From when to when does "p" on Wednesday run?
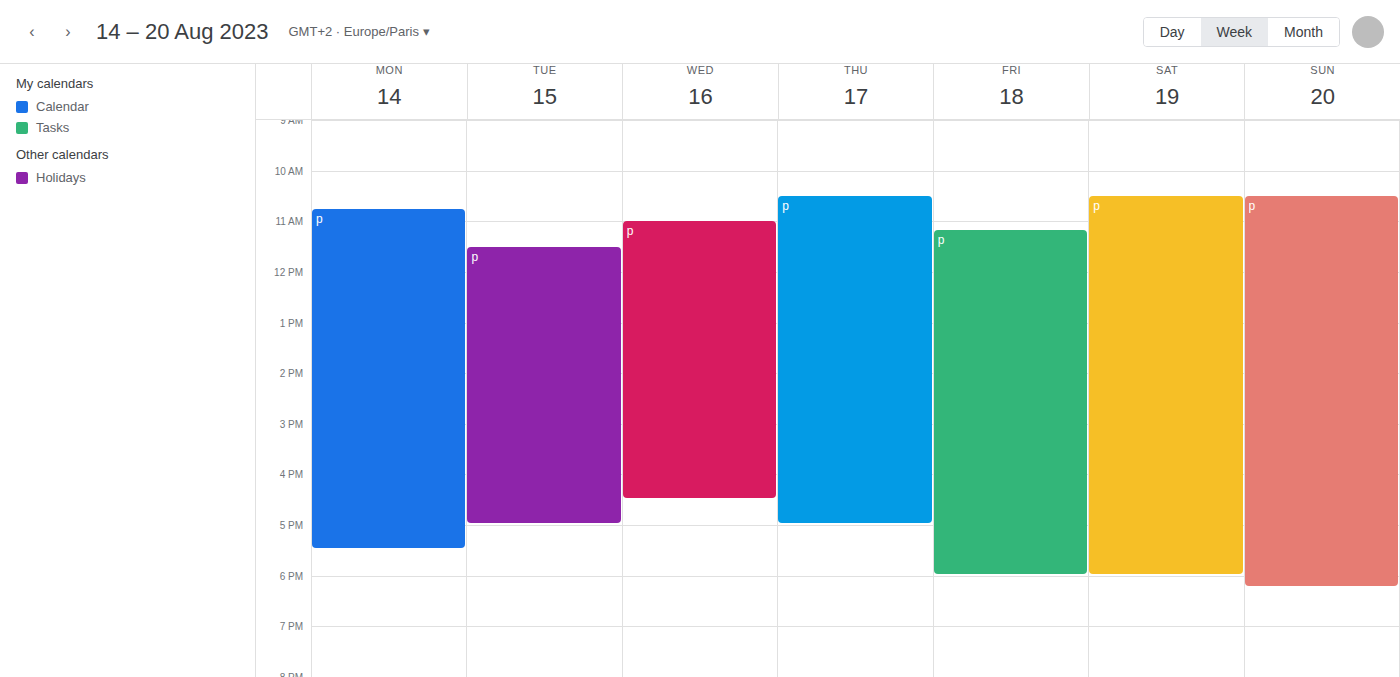
11:00 AM to 4:30 PM